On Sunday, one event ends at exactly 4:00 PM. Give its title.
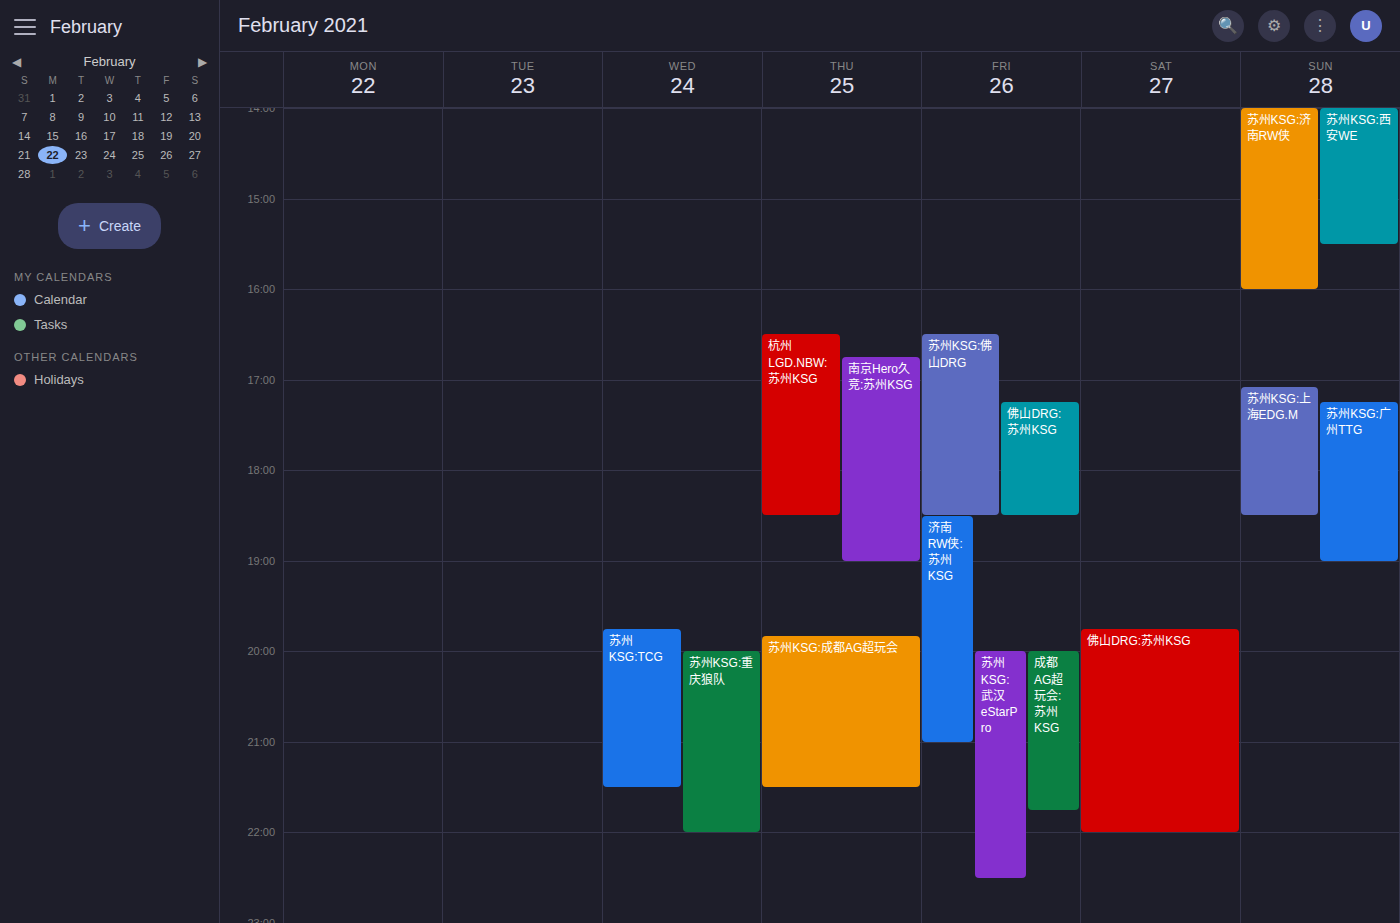
"苏州KSG:济南RW侠"